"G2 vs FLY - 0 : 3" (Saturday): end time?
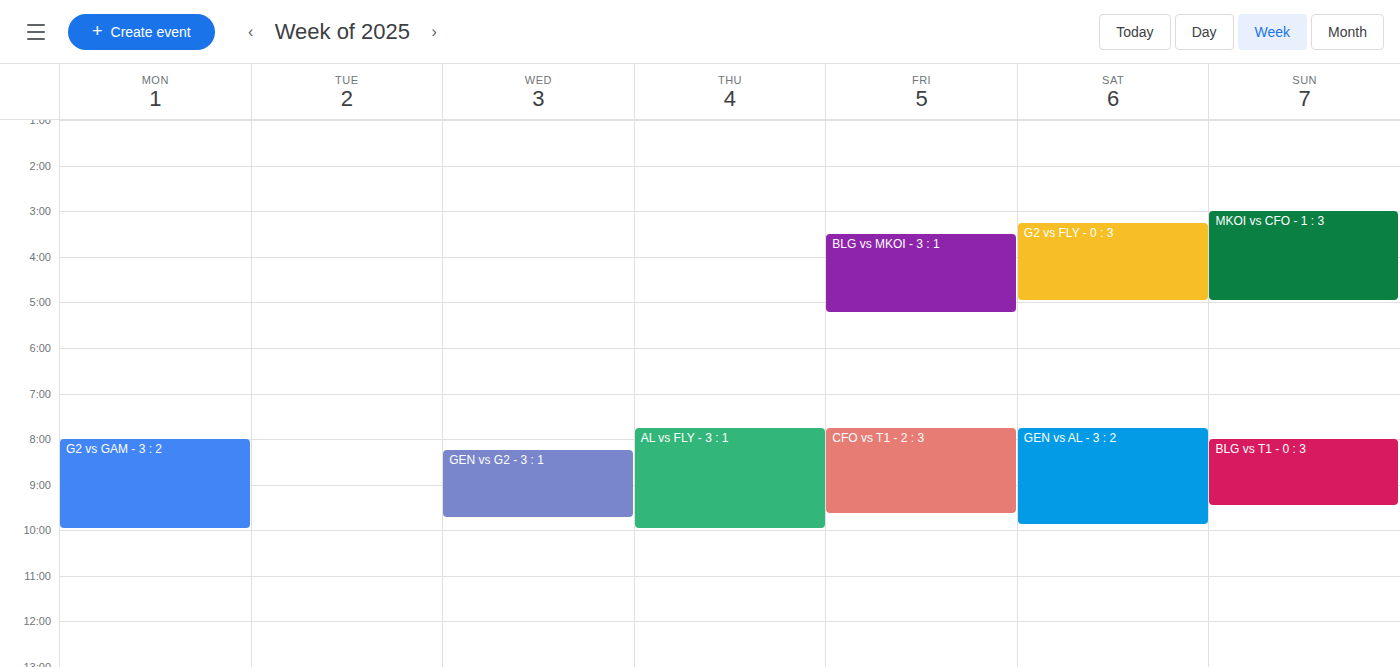
5:00 AM